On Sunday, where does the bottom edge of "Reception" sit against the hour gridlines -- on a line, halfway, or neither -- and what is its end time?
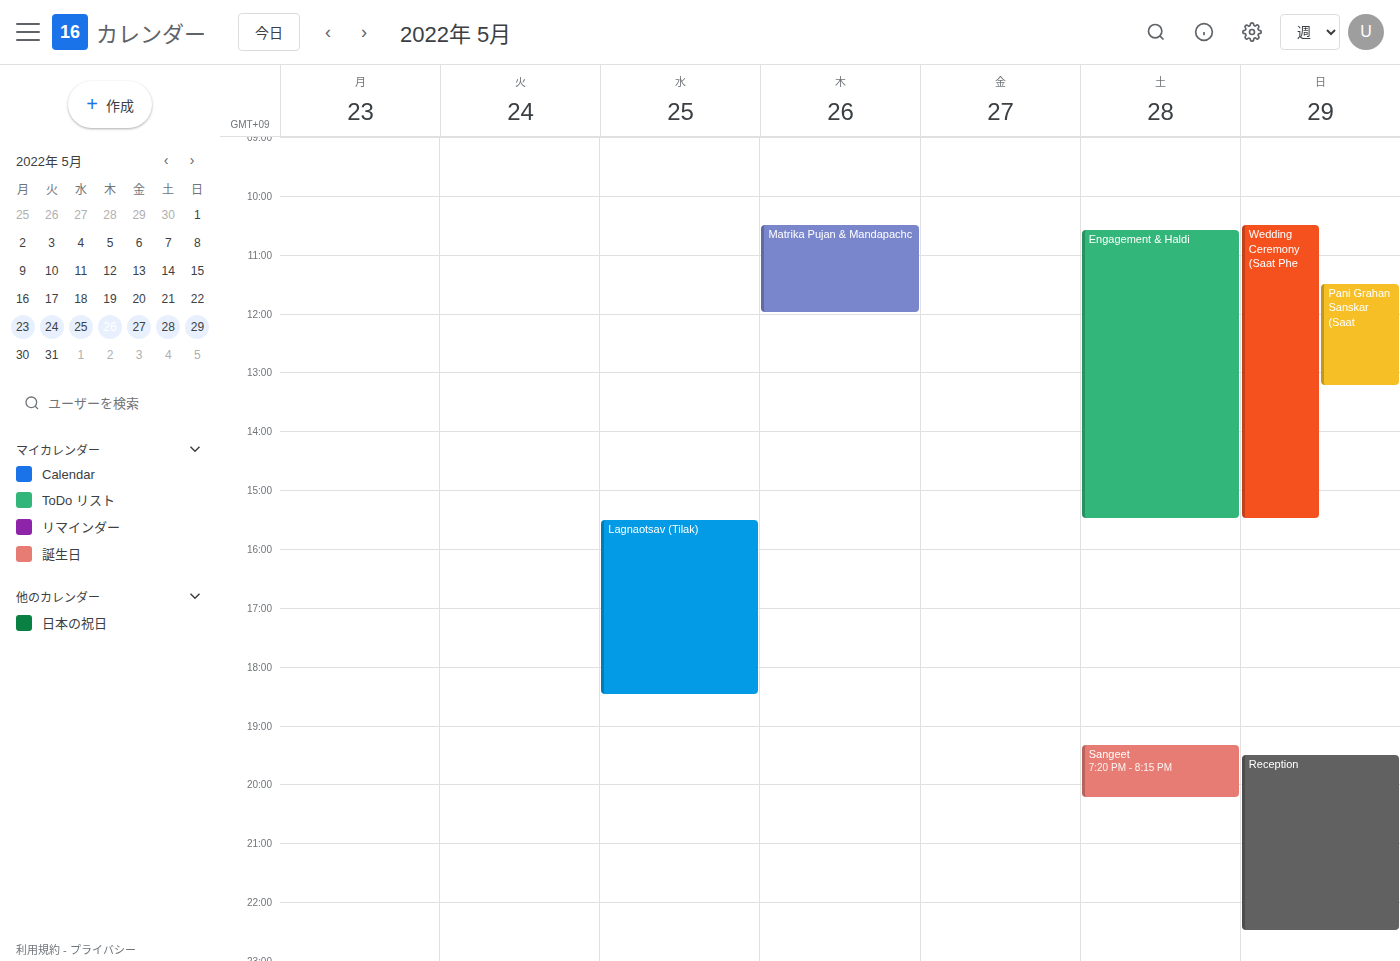
10:30 PM -- halfway between the 10 PM and 11 PM lines.